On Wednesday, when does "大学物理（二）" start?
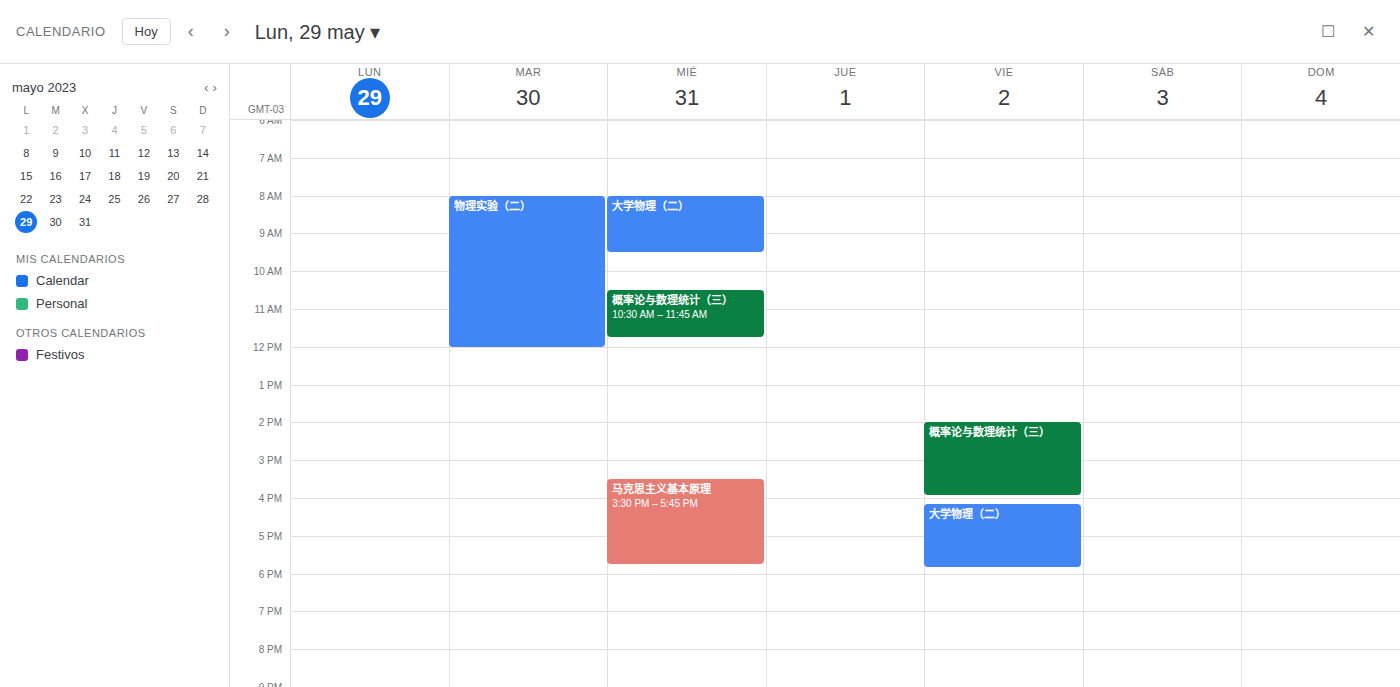
8:00 AM